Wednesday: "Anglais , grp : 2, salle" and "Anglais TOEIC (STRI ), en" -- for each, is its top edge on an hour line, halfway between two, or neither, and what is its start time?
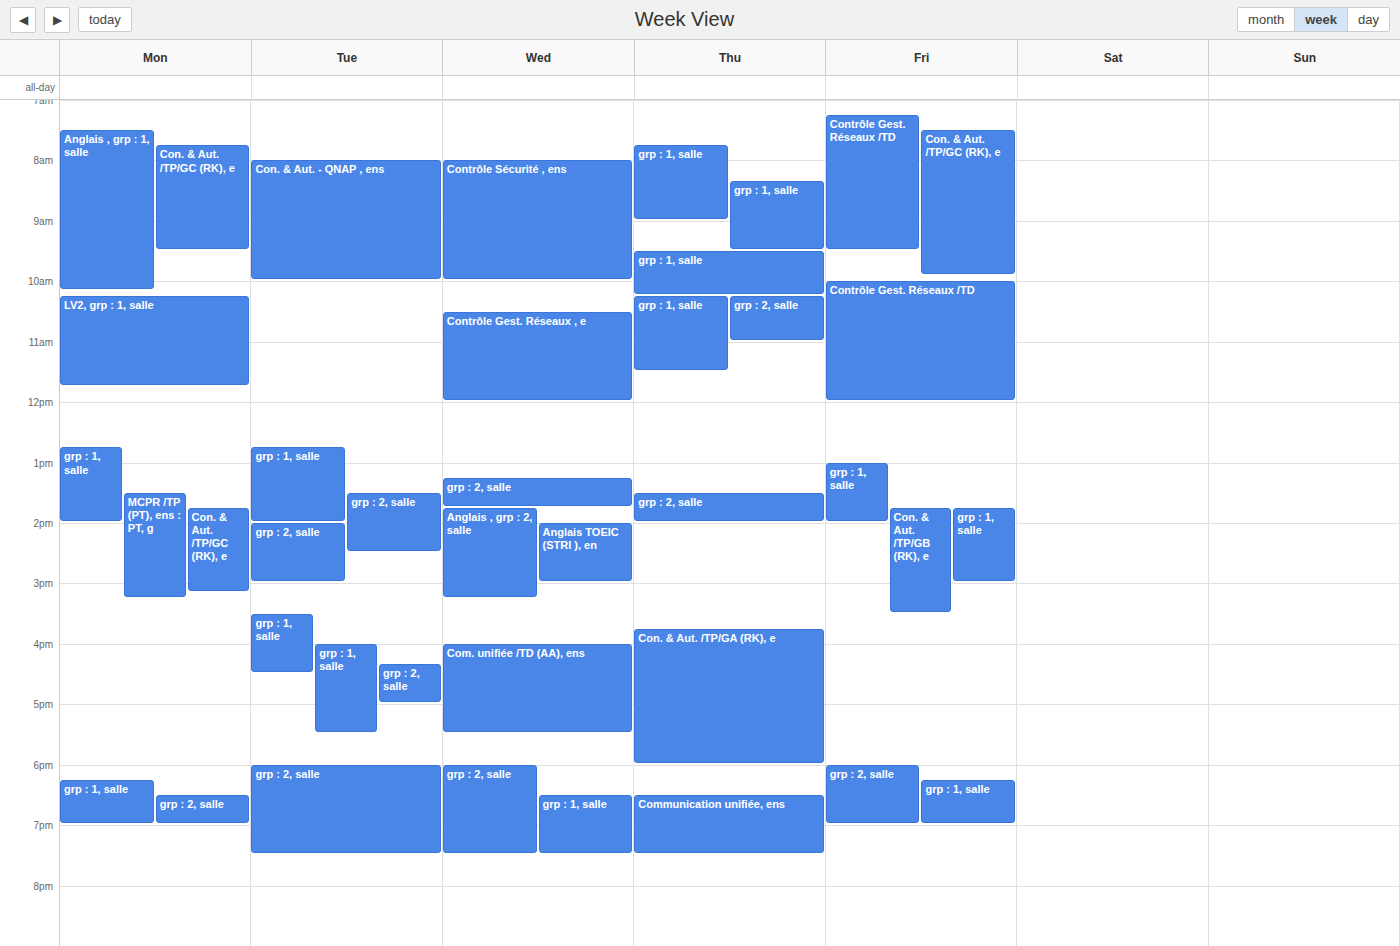
"Anglais , grp : 2, salle": 1:45 PM, neither: three quarters of the way from the 1 PM line to the 2 PM line. "Anglais TOEIC (STRI ), en": 2:00 PM, exactly on the 2 PM line.